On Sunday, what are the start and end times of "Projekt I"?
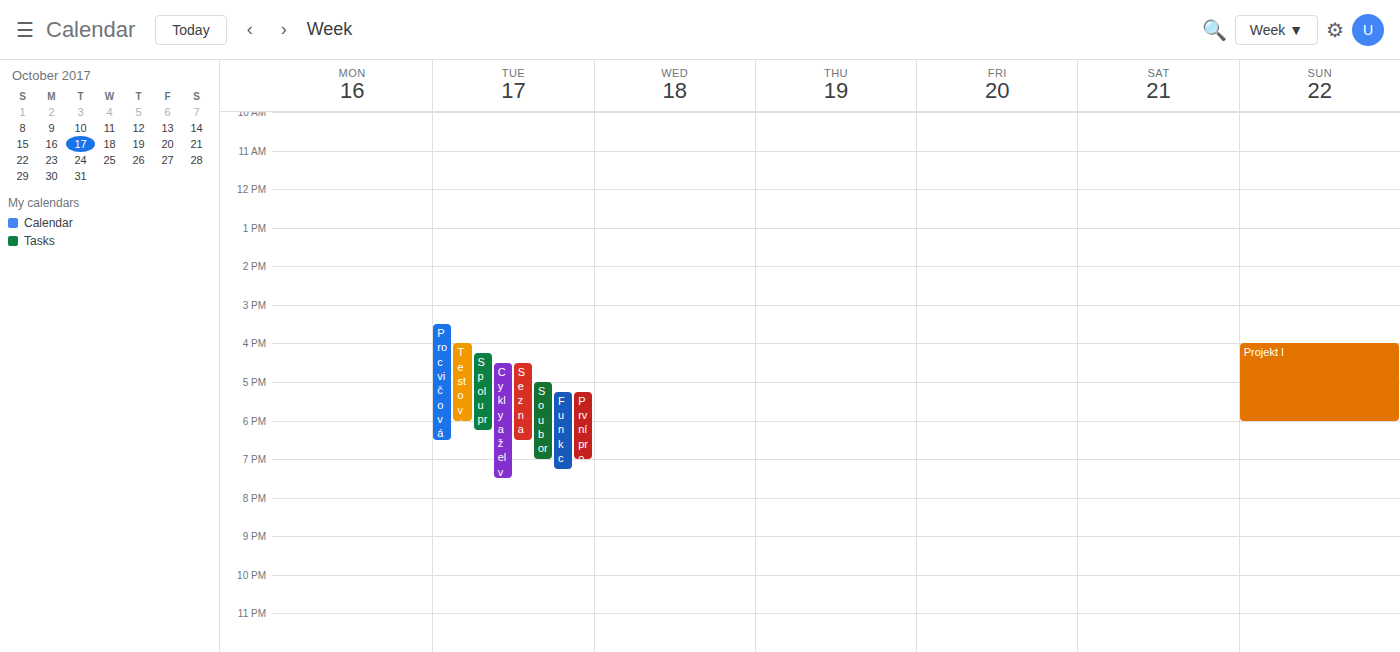
16:00 to 18:00